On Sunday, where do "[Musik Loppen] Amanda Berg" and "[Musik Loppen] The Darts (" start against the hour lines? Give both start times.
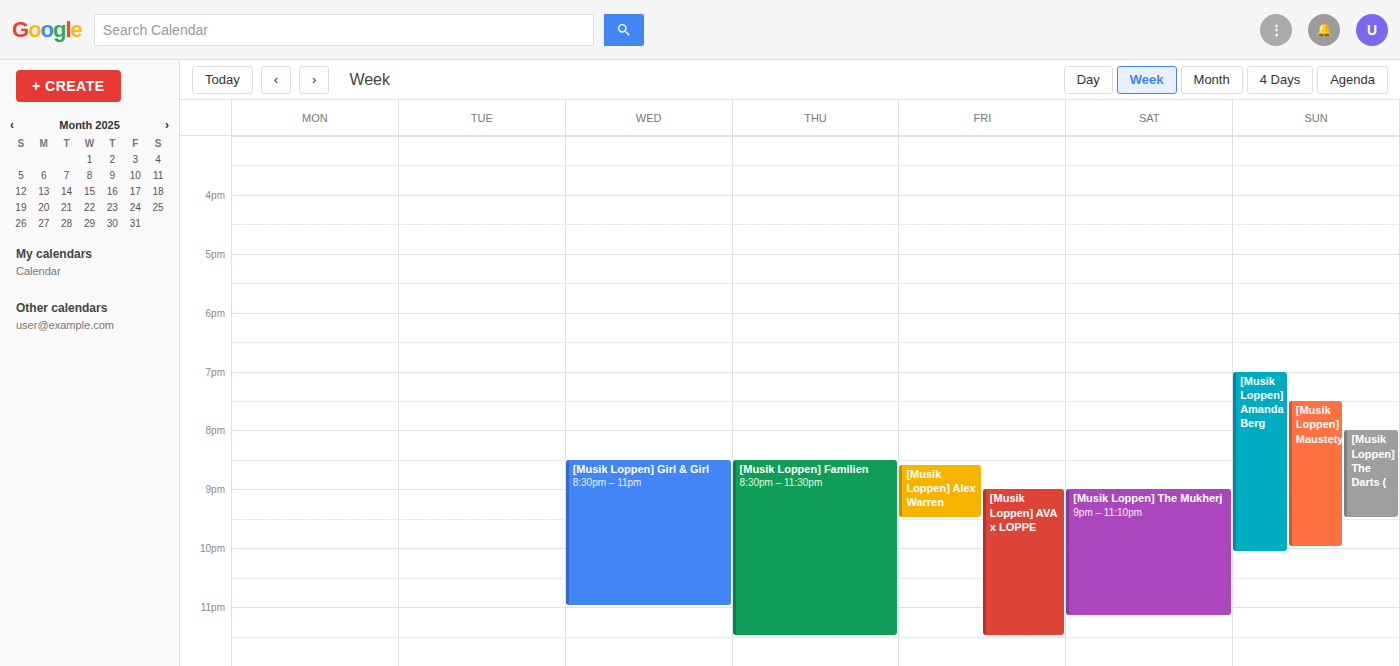
"[Musik Loppen] Amanda Berg": 7:00 PM, exactly on the 7 PM line. "[Musik Loppen] The Darts (": 8:00 PM, exactly on the 8 PM line.